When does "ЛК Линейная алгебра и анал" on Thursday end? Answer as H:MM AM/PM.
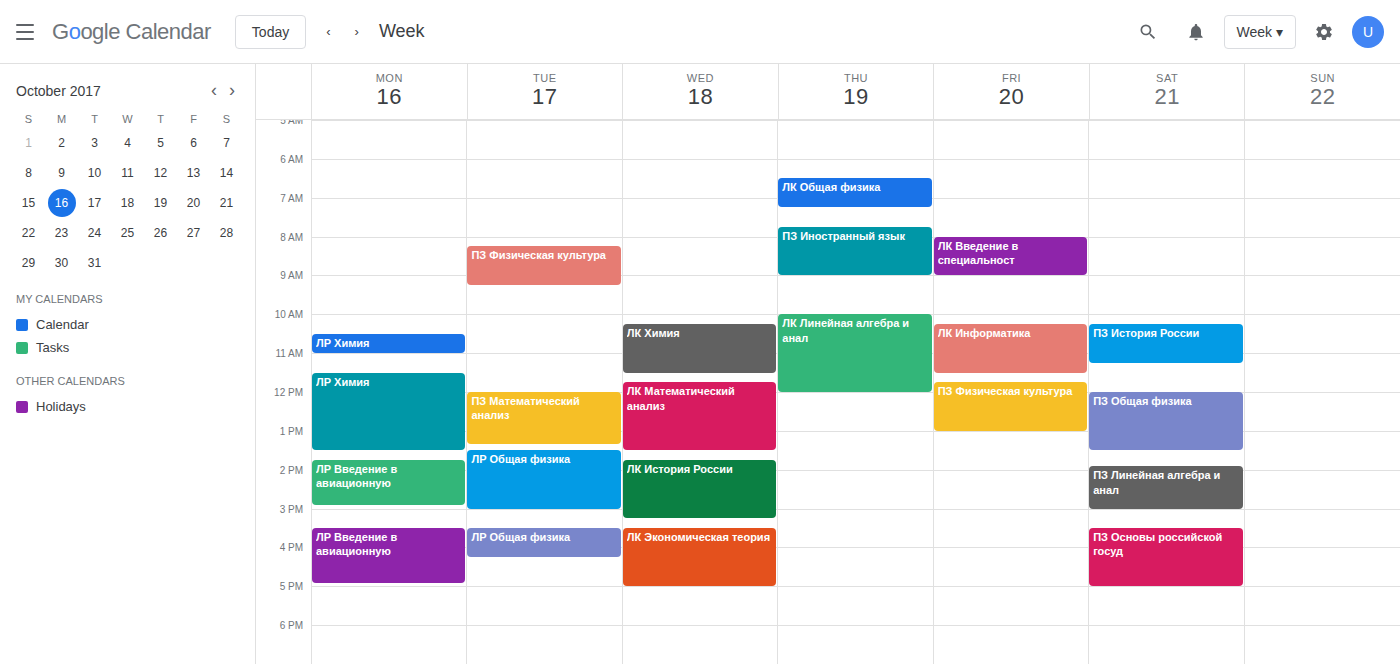
12:00 PM